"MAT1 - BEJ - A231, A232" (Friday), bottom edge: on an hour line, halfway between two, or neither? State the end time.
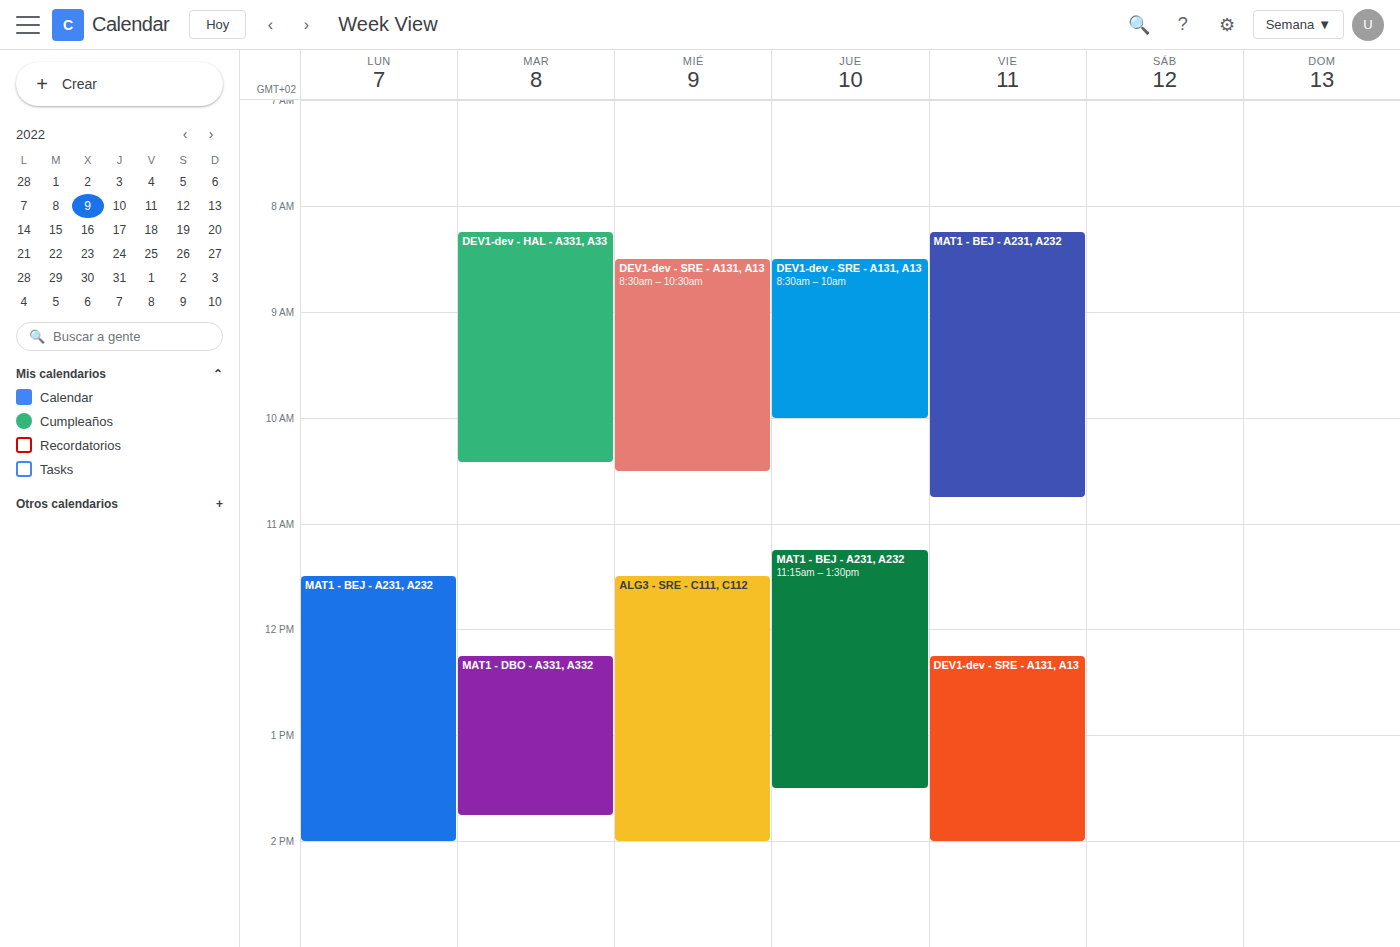
10:45 AM -- neither: three quarters of the way from the 10 AM line to the 11 AM line.